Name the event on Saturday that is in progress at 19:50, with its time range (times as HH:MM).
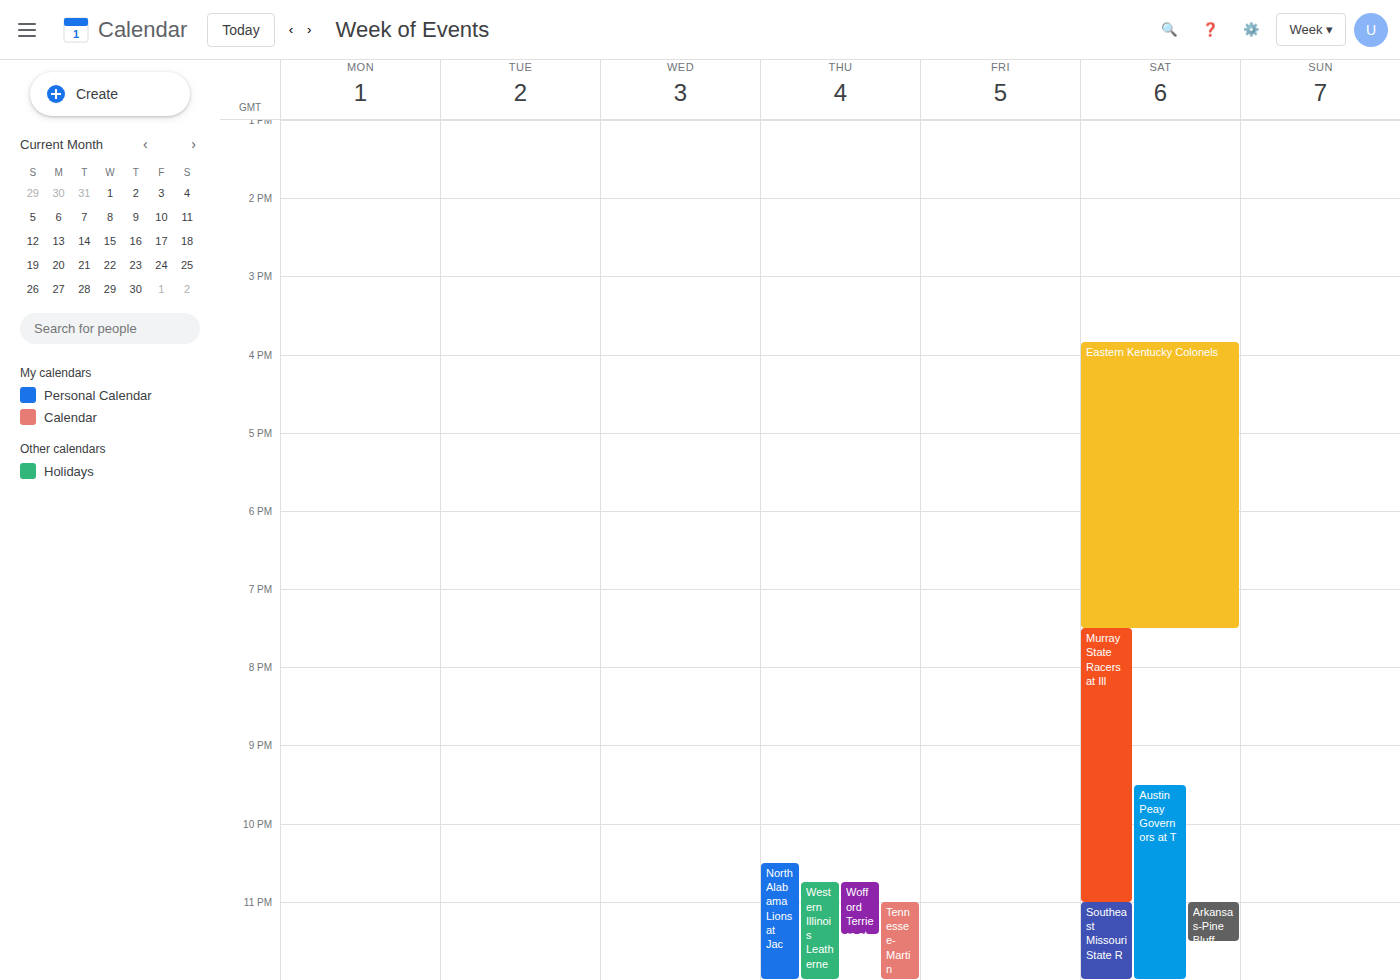
"Murray State Racers at Ill", 19:30 to 23:00